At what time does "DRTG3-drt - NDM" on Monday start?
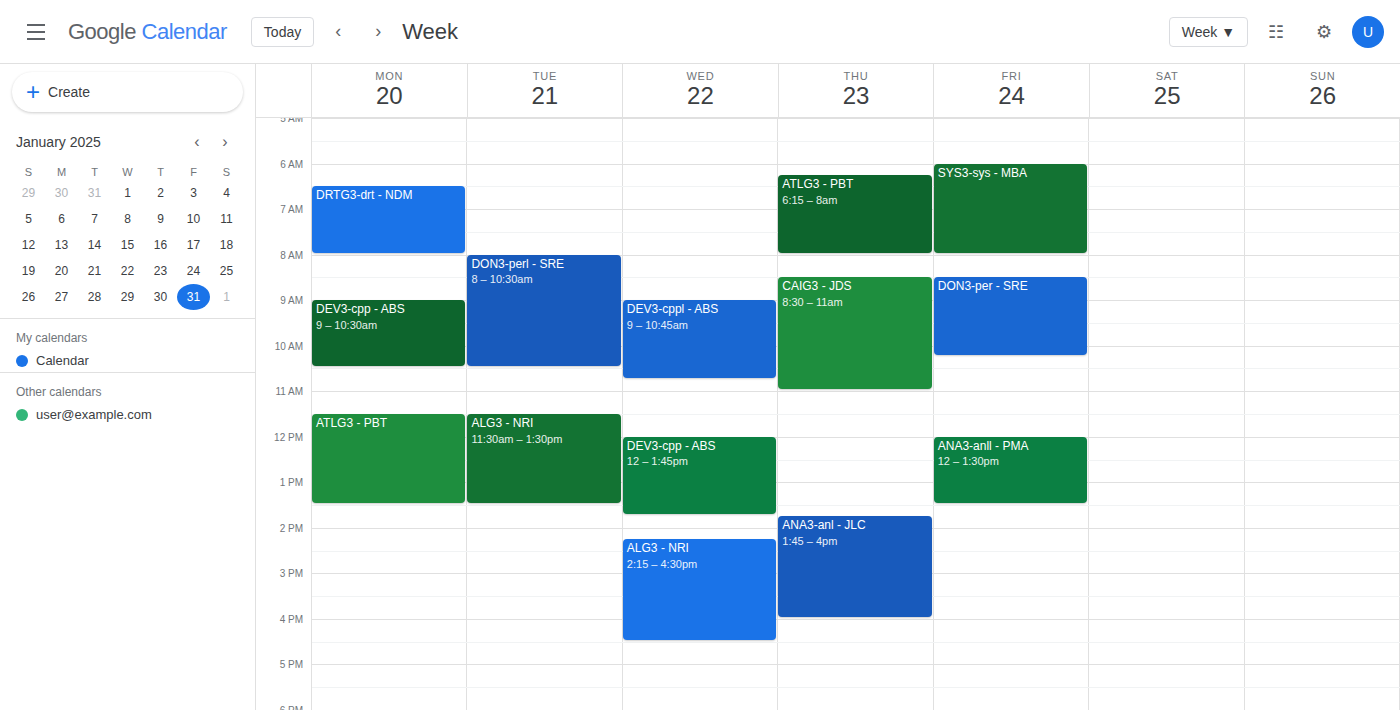
6:30 AM